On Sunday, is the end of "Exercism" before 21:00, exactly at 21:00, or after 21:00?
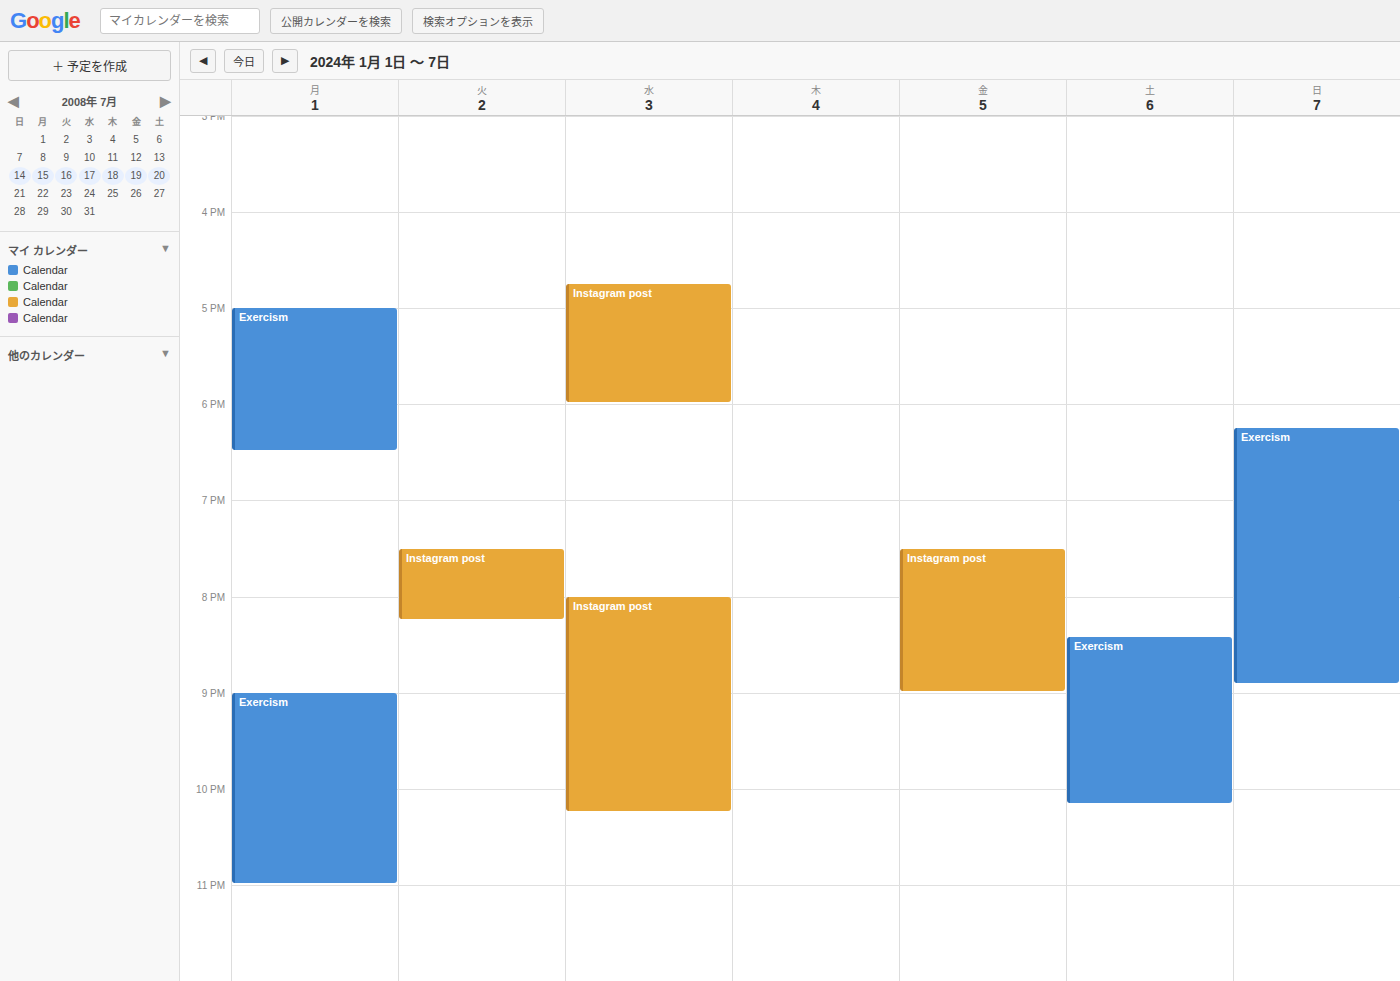
20:55 -- before 21:00, 5 minutes above the 21:00 line.